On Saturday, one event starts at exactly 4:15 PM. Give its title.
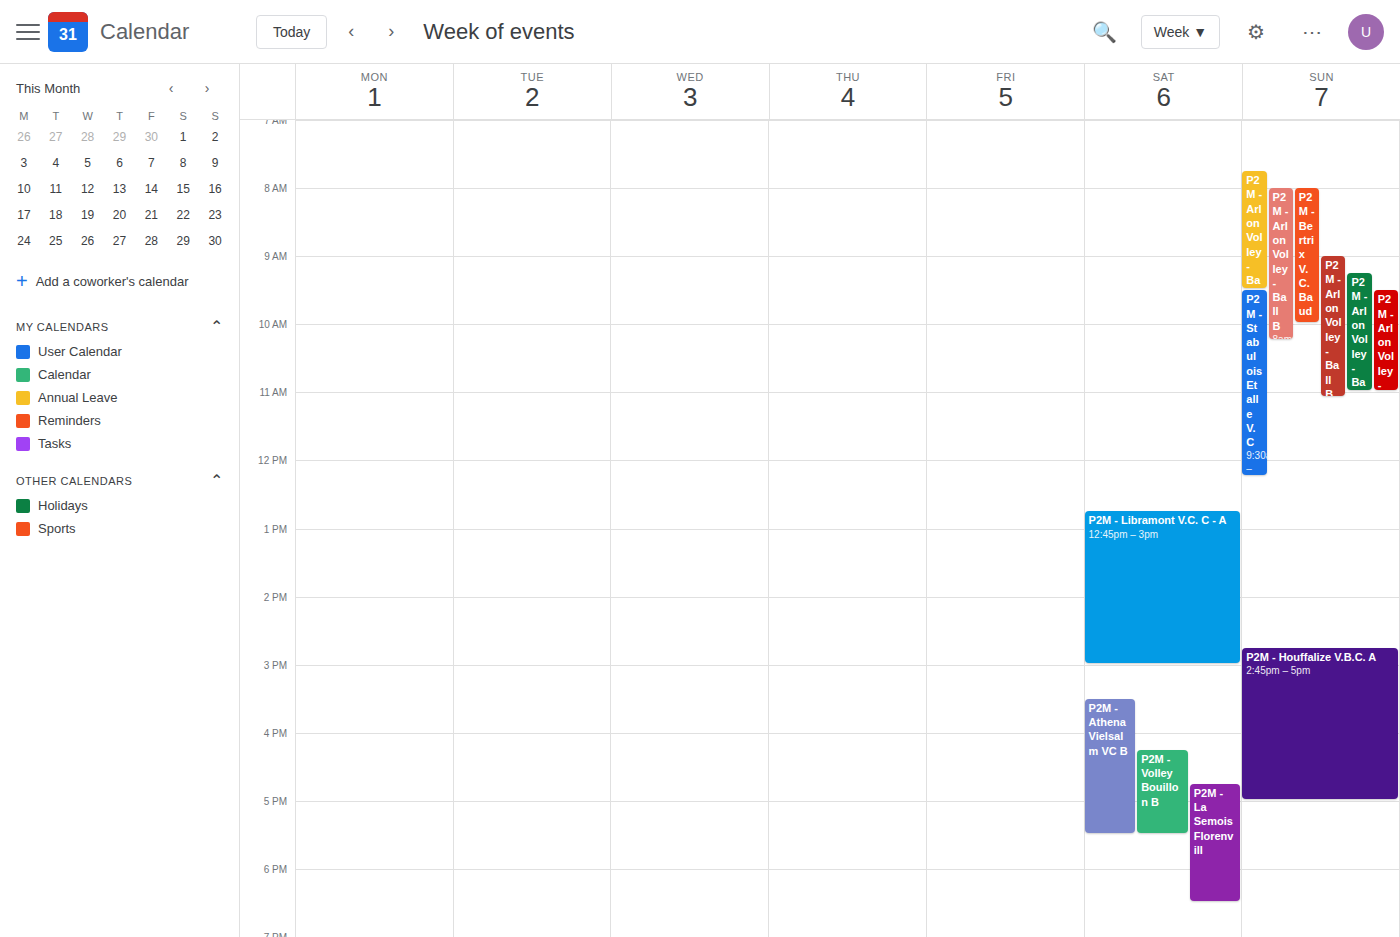
"P2M - Volley Bouillon B"